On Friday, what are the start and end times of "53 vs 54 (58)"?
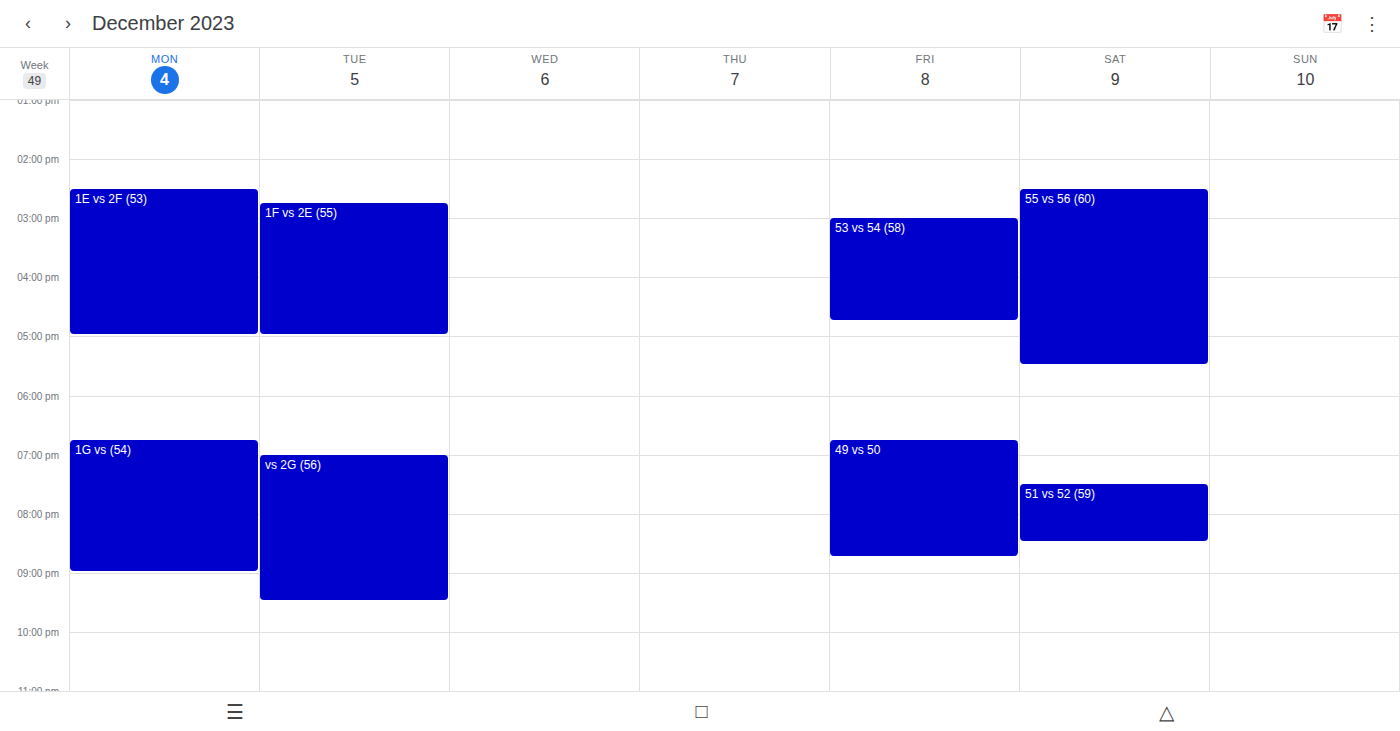
3:00 PM to 4:45 PM